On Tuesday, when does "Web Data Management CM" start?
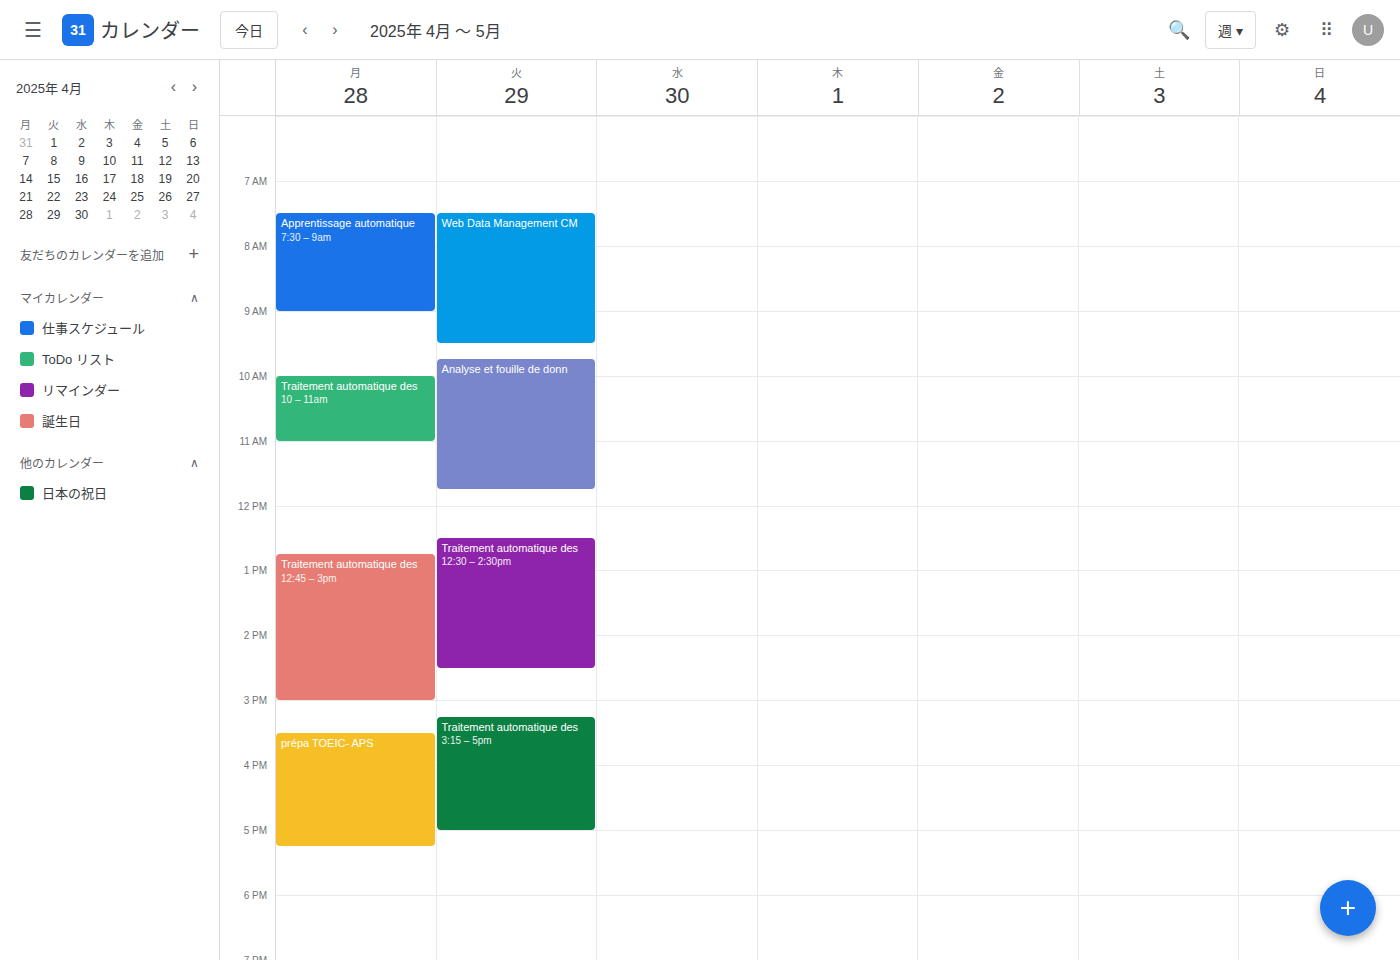
7:30 AM